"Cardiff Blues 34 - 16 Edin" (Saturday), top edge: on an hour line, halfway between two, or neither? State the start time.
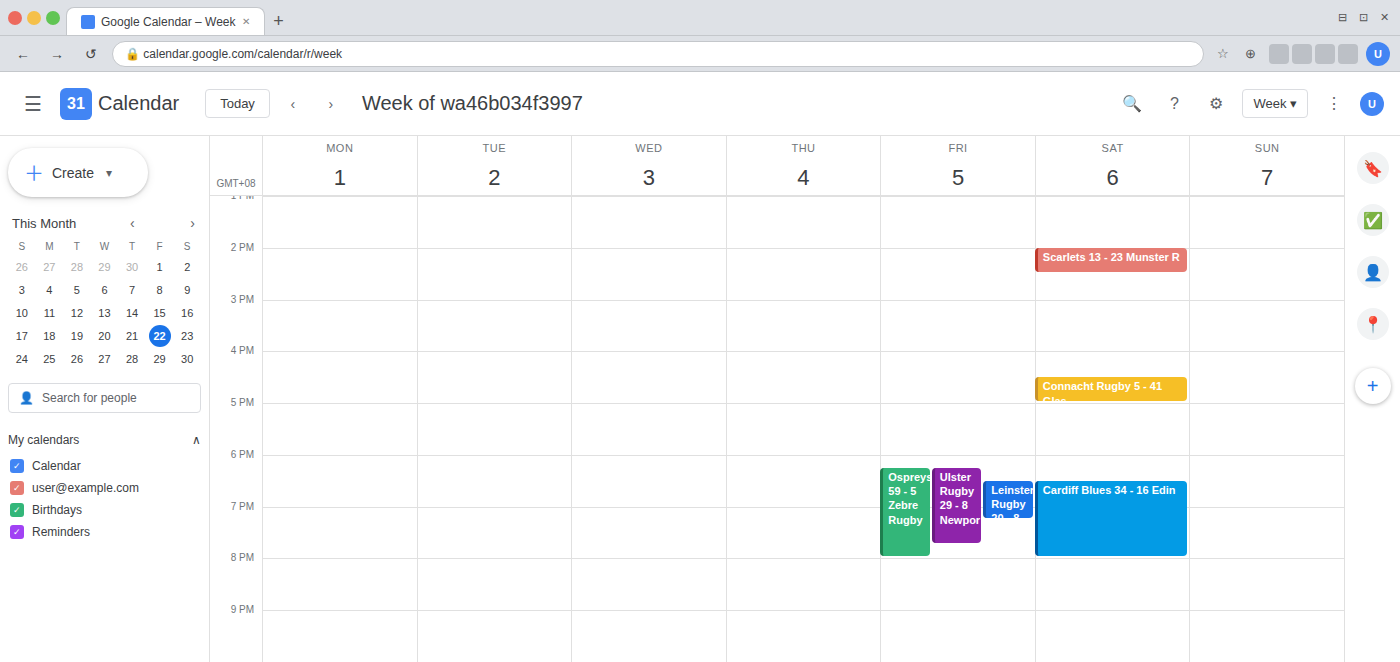
18:30 -- halfway between the 18:00 and 19:00 lines.